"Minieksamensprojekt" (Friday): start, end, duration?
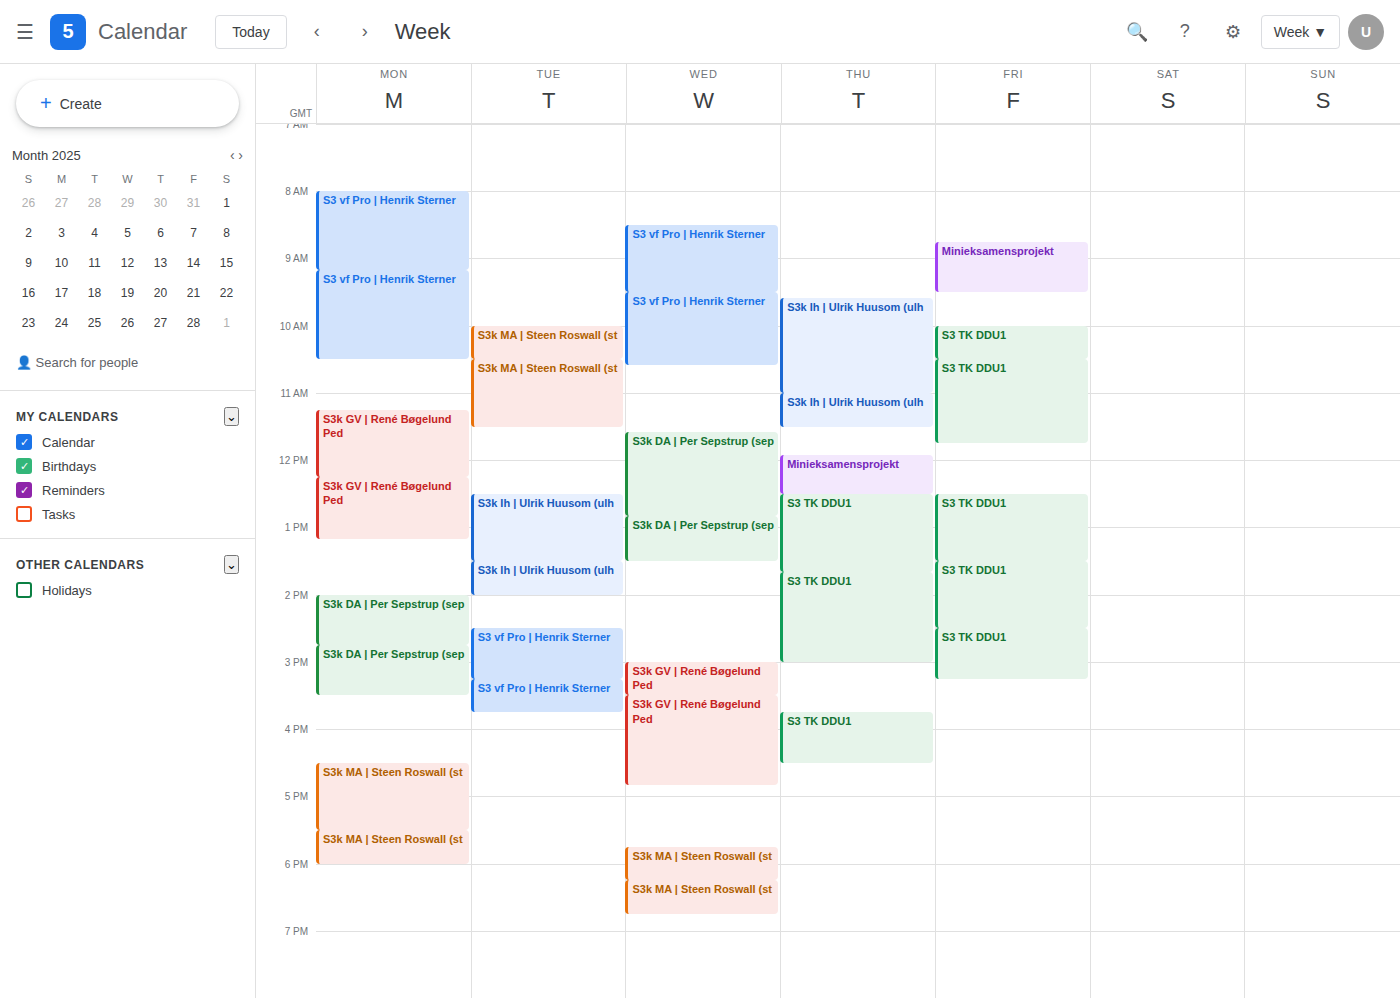
8:45 AM to 9:30 AM, 45 minutes